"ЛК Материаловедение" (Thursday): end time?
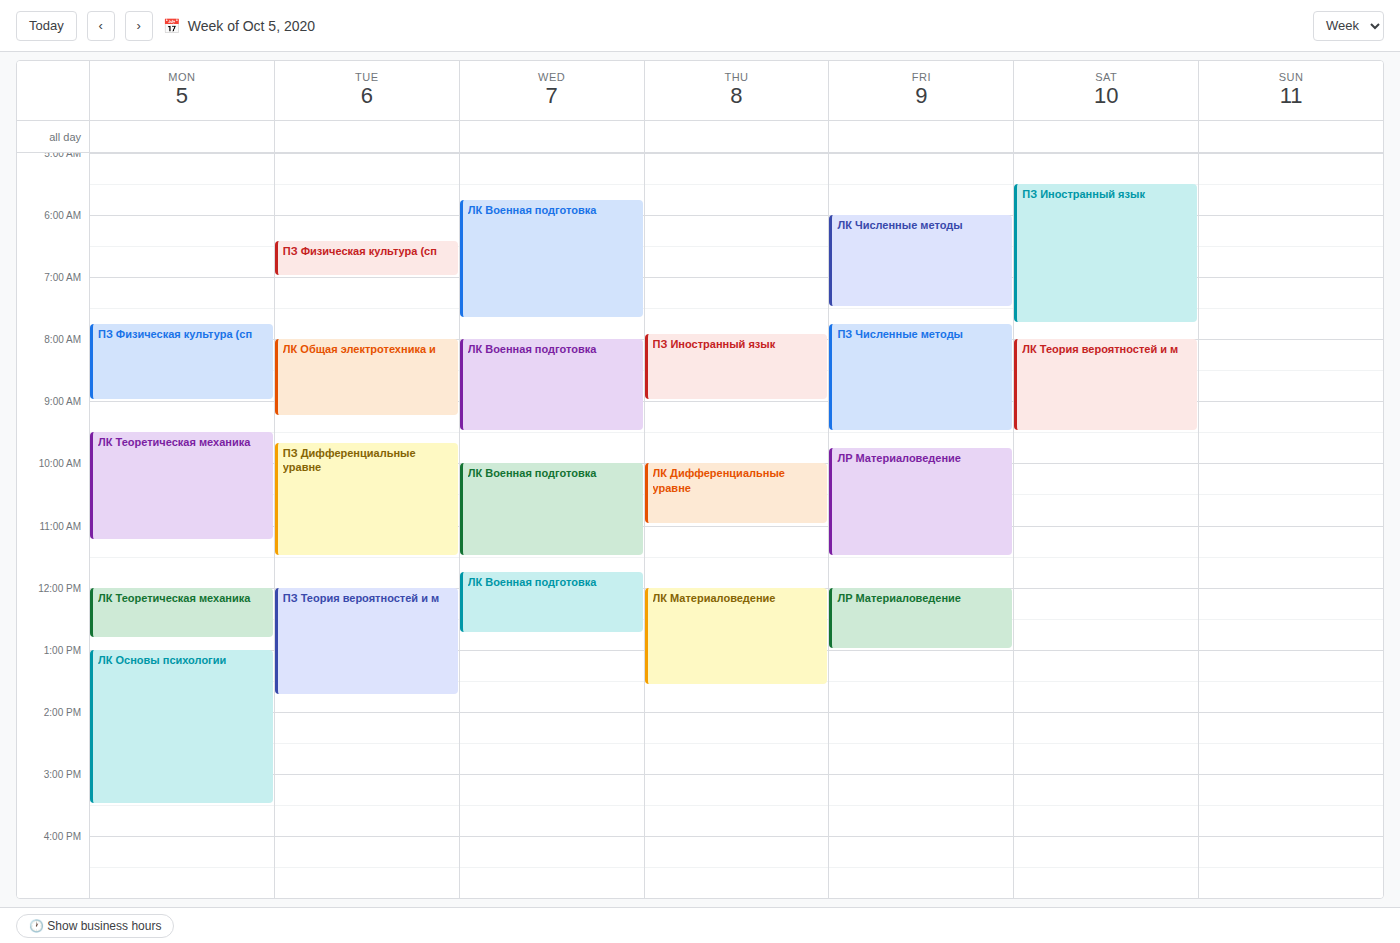
1:35 PM